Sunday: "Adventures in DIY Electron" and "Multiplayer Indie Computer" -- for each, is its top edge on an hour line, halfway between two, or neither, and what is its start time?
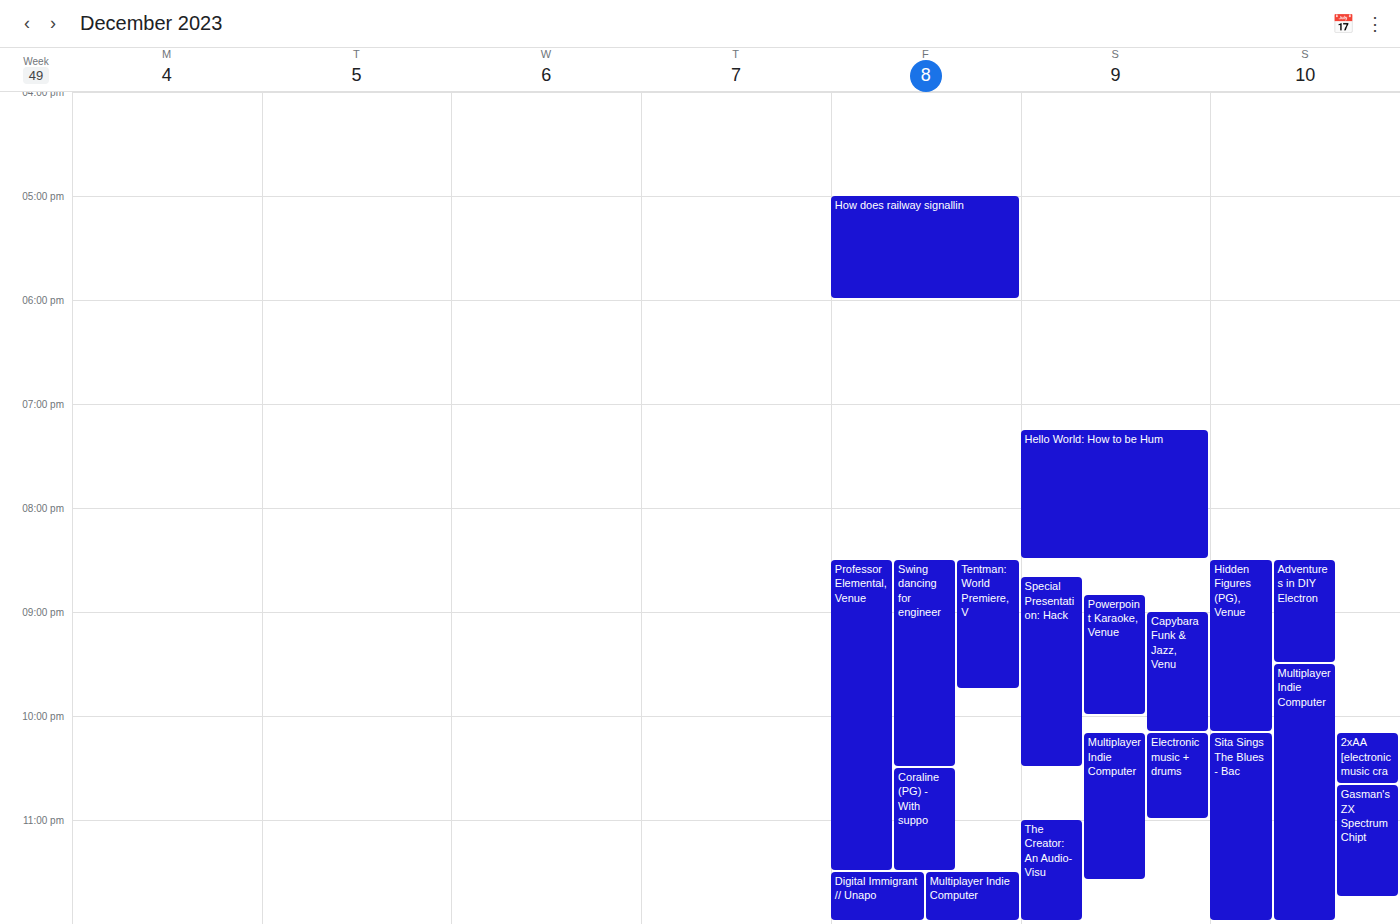
"Adventures in DIY Electron": 20:30, halfway between the 20:00 and 21:00 lines. "Multiplayer Indie Computer": 21:30, halfway between the 21:00 and 22:00 lines.